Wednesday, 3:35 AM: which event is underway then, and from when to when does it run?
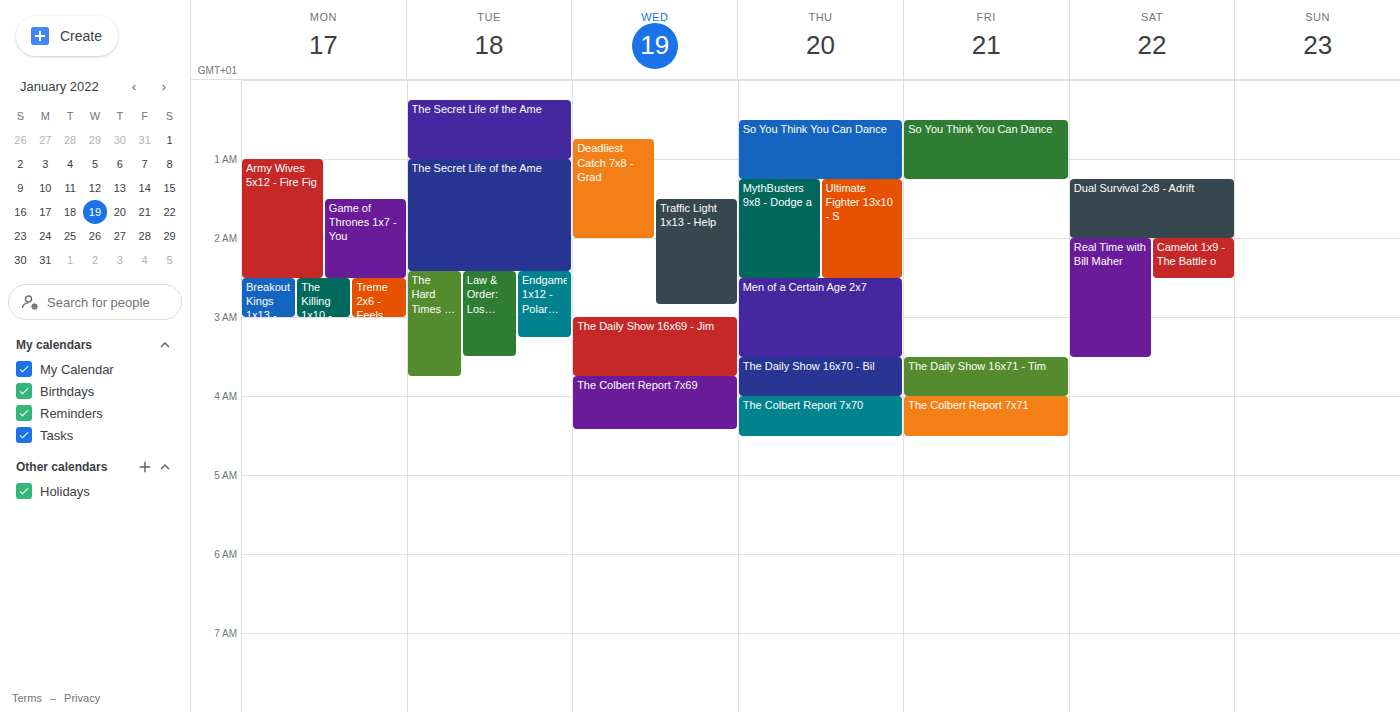
"The Daily Show 16x69 - Jim", 3:00 AM to 3:45 AM